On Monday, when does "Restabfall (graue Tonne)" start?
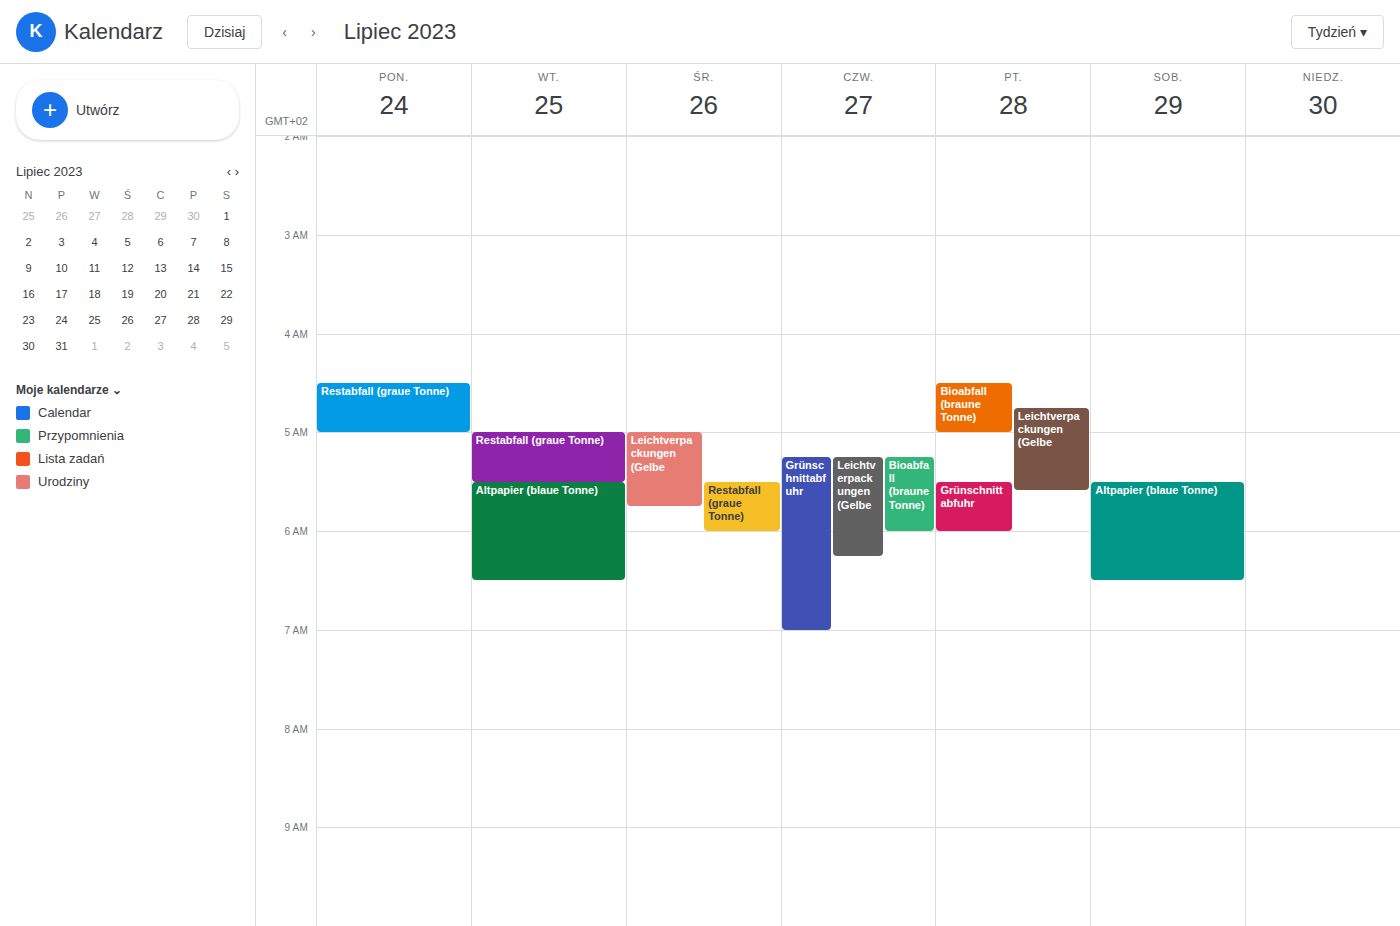
4:30 AM